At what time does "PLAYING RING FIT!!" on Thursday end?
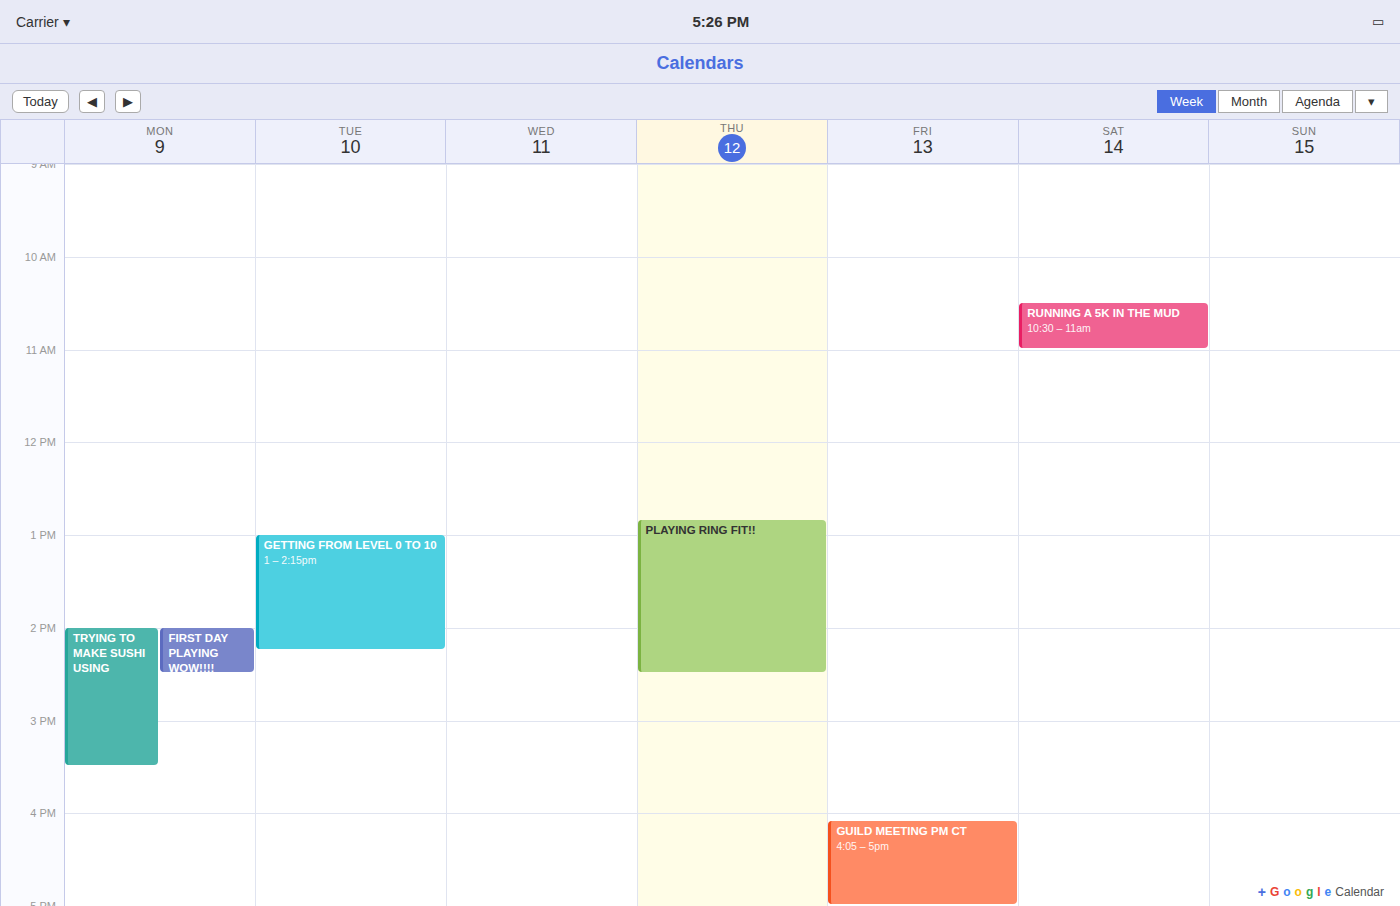
2:30 PM